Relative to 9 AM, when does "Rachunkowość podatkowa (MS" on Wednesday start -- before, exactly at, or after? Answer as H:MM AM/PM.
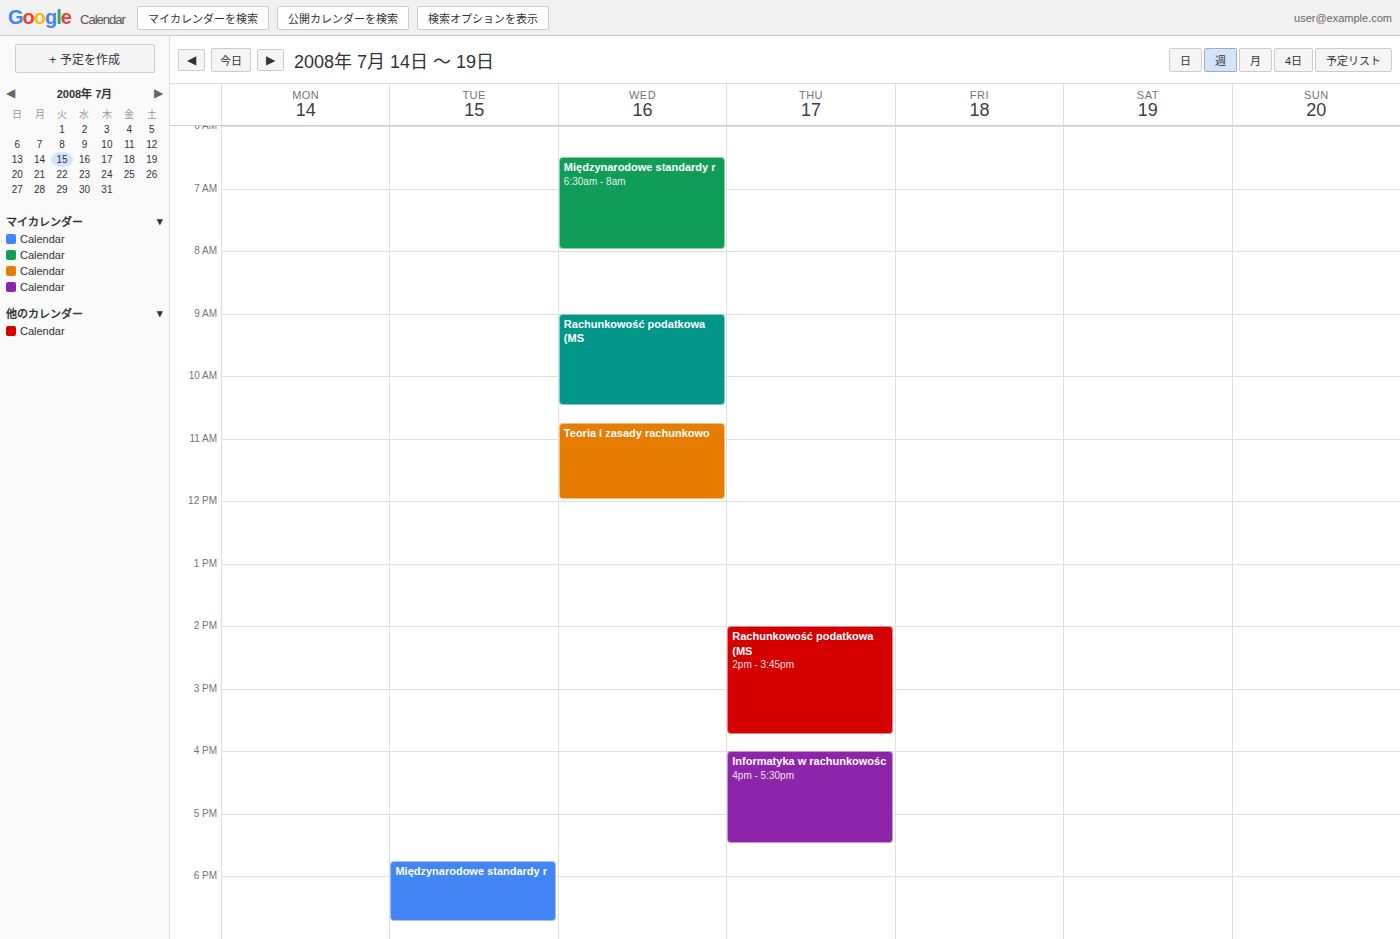
9:00 AM -- exactly at 9 AM, on the 9 AM line.